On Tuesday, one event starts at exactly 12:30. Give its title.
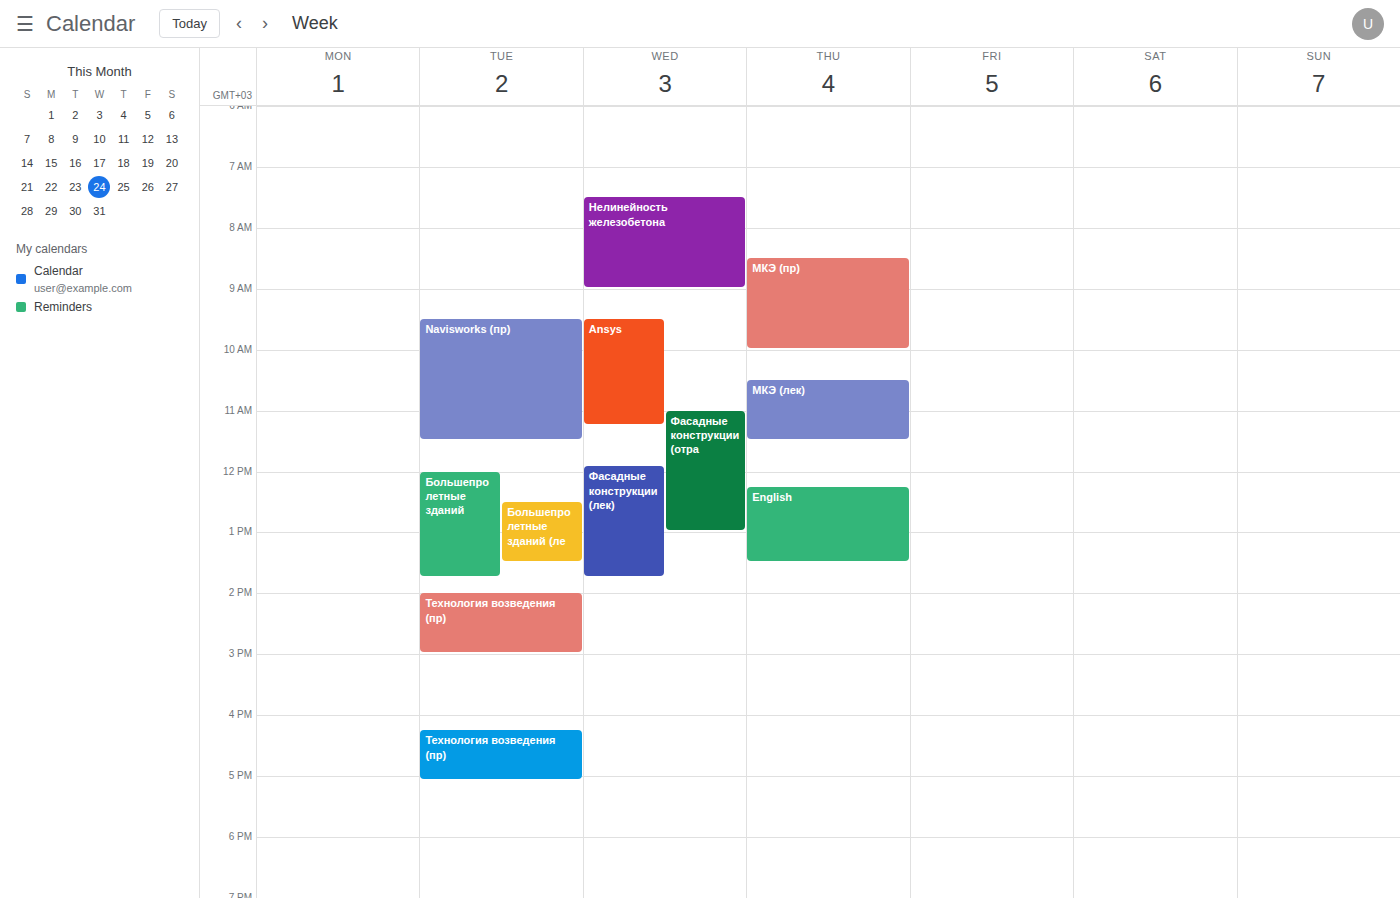
"Большепролетные зданий (ле"